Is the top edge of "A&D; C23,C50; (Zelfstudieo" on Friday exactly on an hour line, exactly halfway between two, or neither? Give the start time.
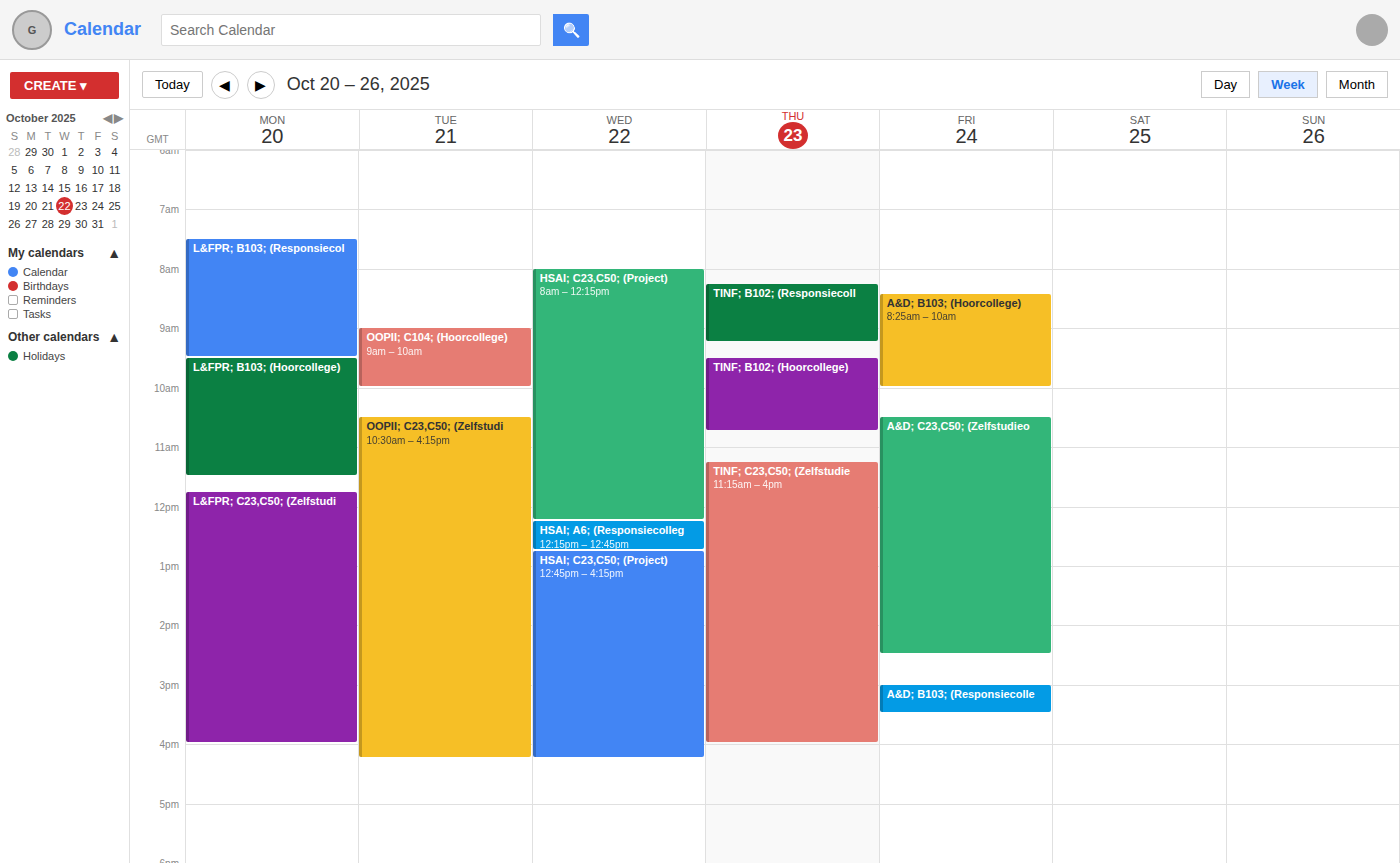
10:30 AM -- halfway between the 10 AM and 11 AM lines.